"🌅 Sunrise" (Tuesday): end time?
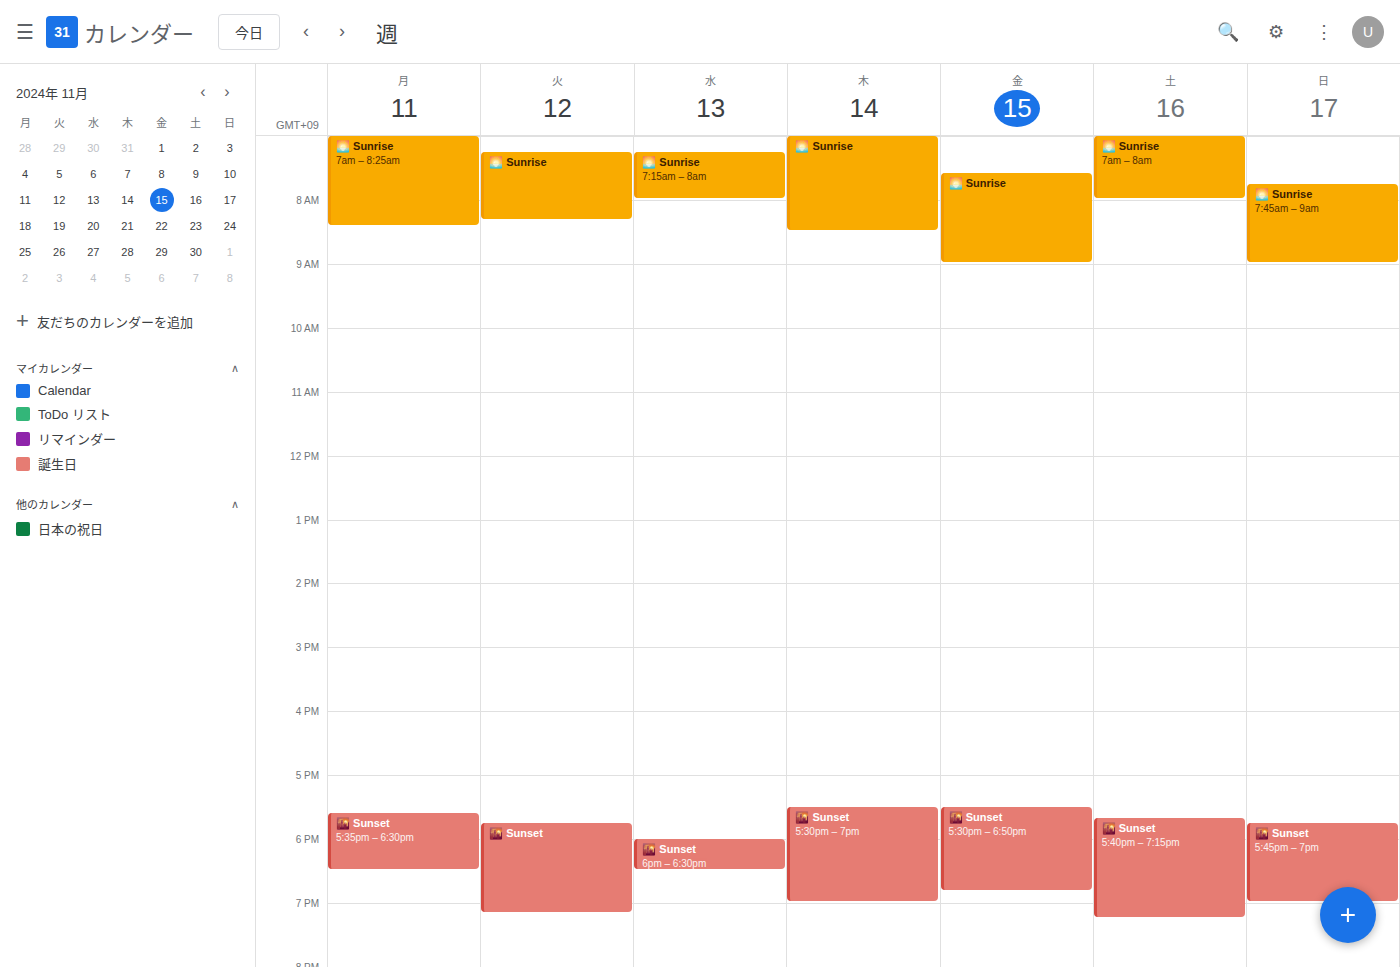
8:20 AM